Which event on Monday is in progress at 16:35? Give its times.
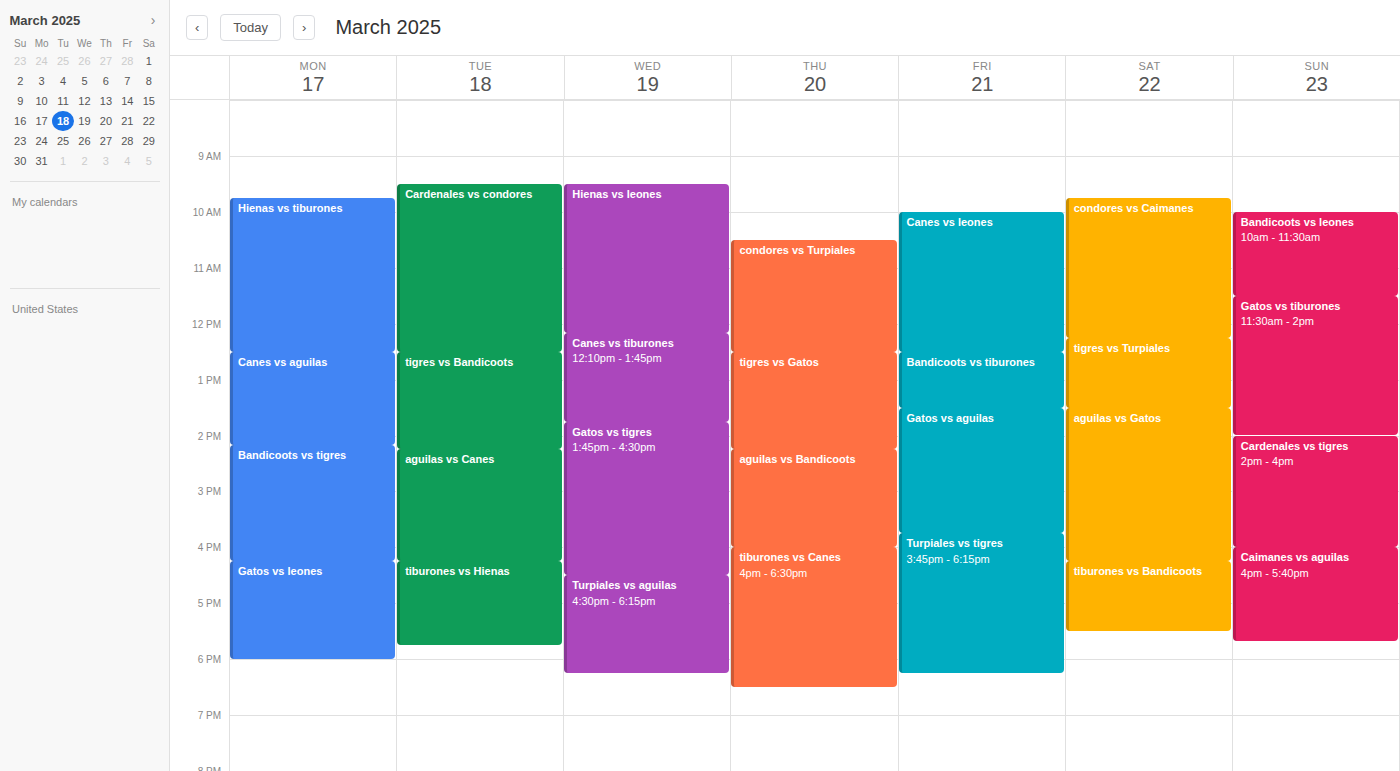
"Gatos vs leones", 16:15 to 18:00